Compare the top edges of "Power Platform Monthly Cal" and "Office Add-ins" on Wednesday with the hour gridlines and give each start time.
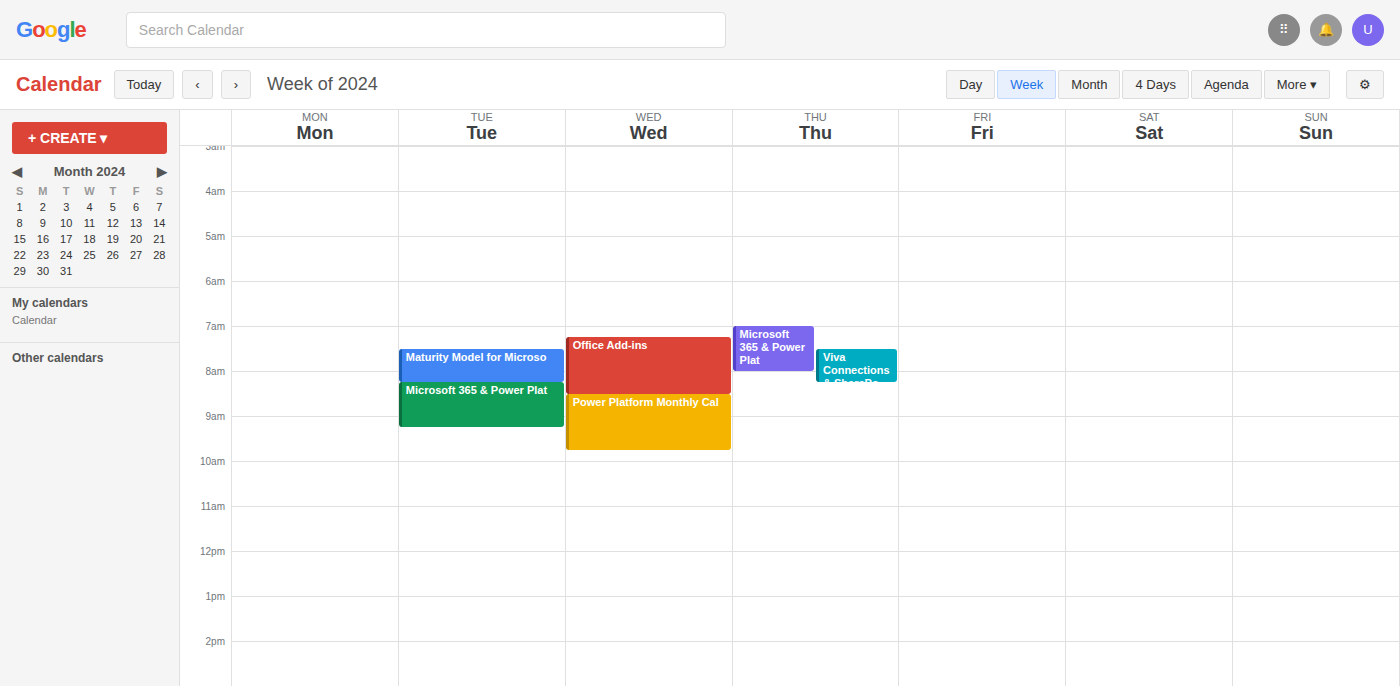
"Power Platform Monthly Cal": 8:30 AM, halfway between the 8 AM and 9 AM lines. "Office Add-ins": 7:15 AM, neither: a quarter of the way from the 7 AM line to the 8 AM line.